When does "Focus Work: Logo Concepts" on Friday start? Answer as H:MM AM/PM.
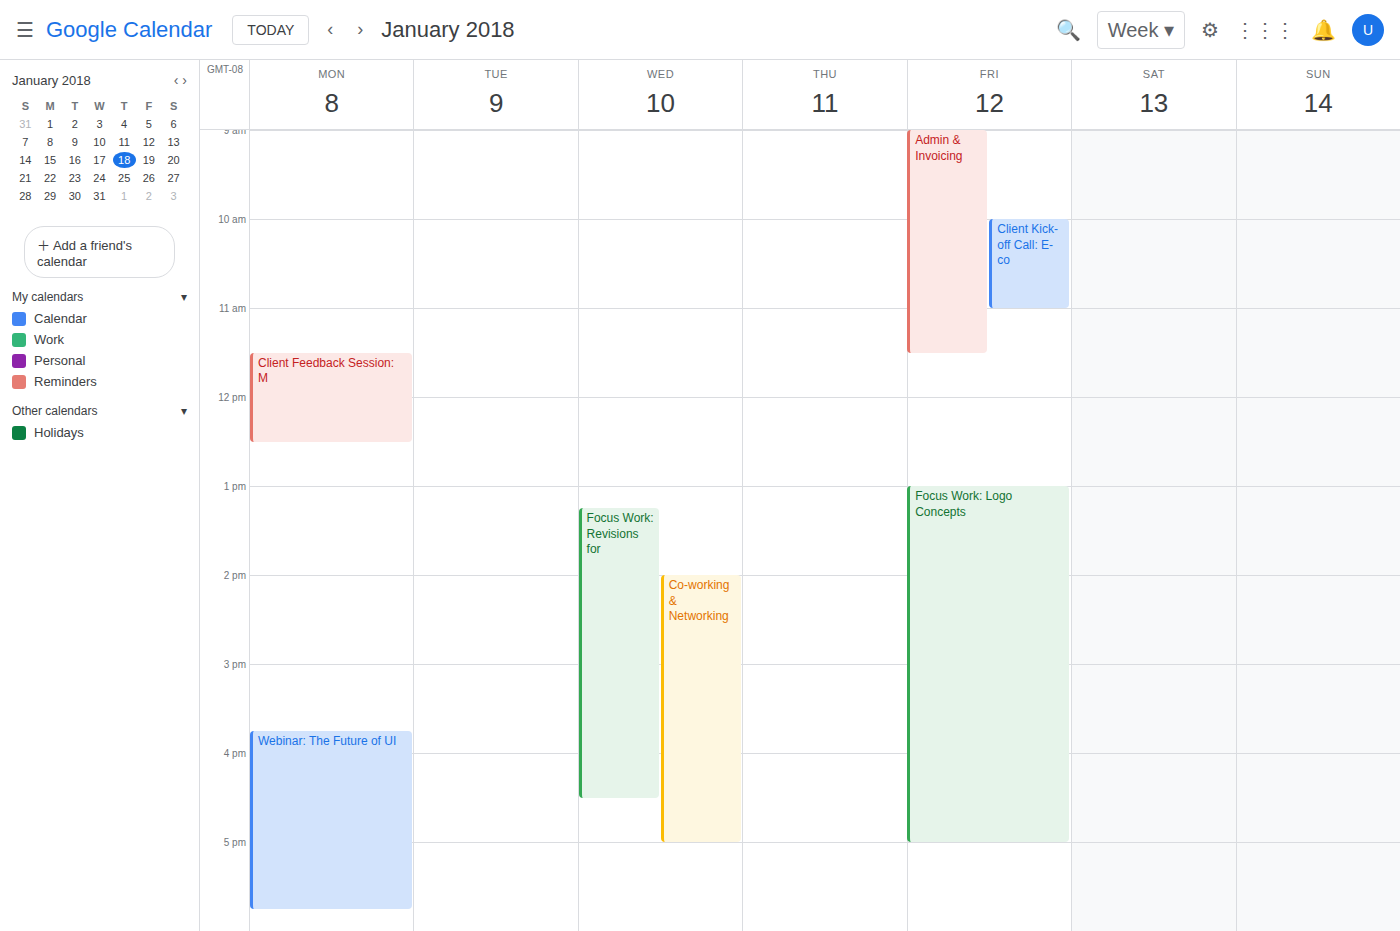
1:00 PM